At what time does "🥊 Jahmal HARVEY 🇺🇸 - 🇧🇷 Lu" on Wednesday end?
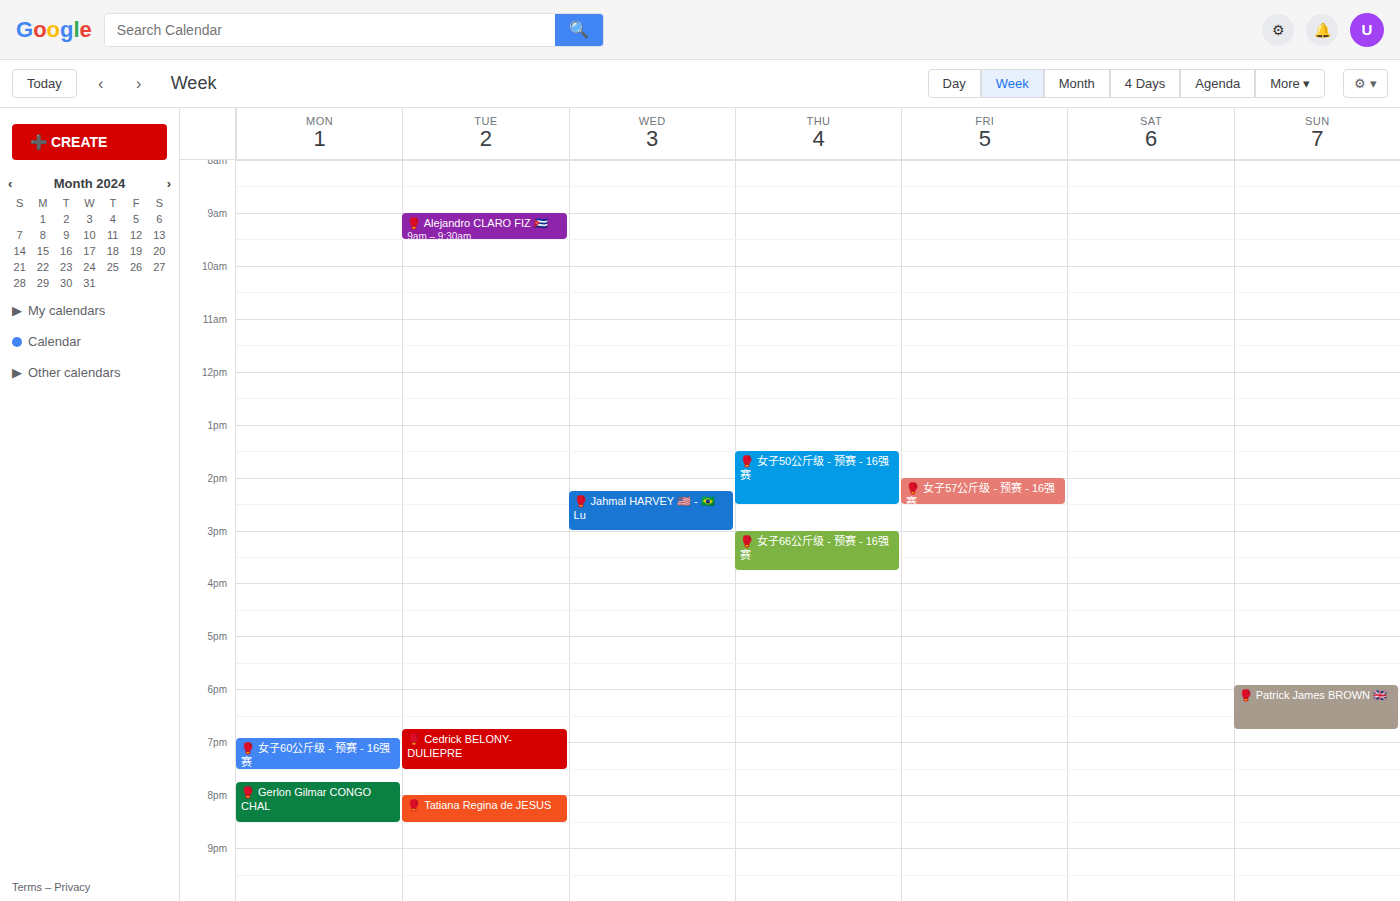
3:00 PM